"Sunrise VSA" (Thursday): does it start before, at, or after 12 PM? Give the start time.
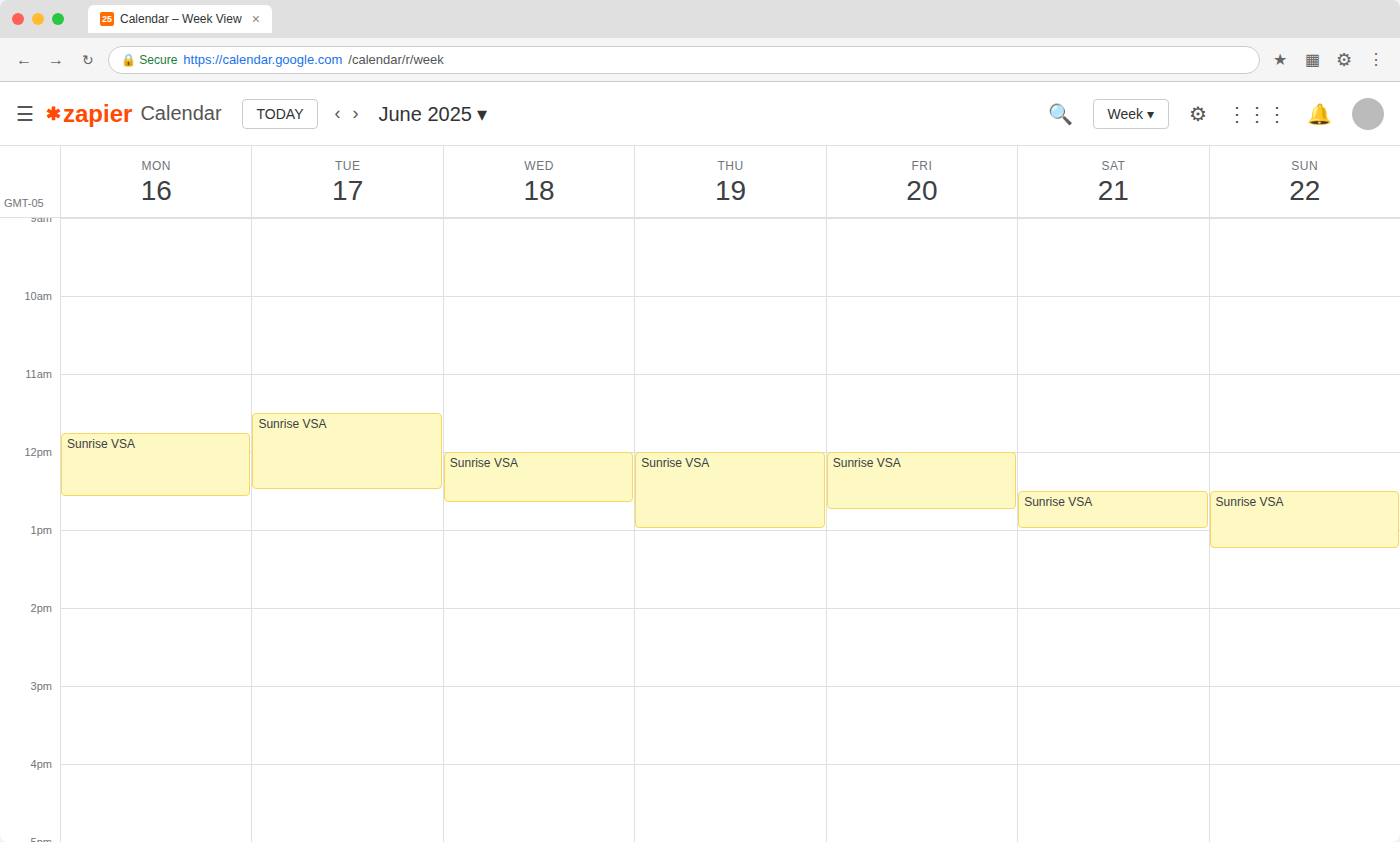
12:00 PM -- exactly at 12 PM, on the 12 PM line.